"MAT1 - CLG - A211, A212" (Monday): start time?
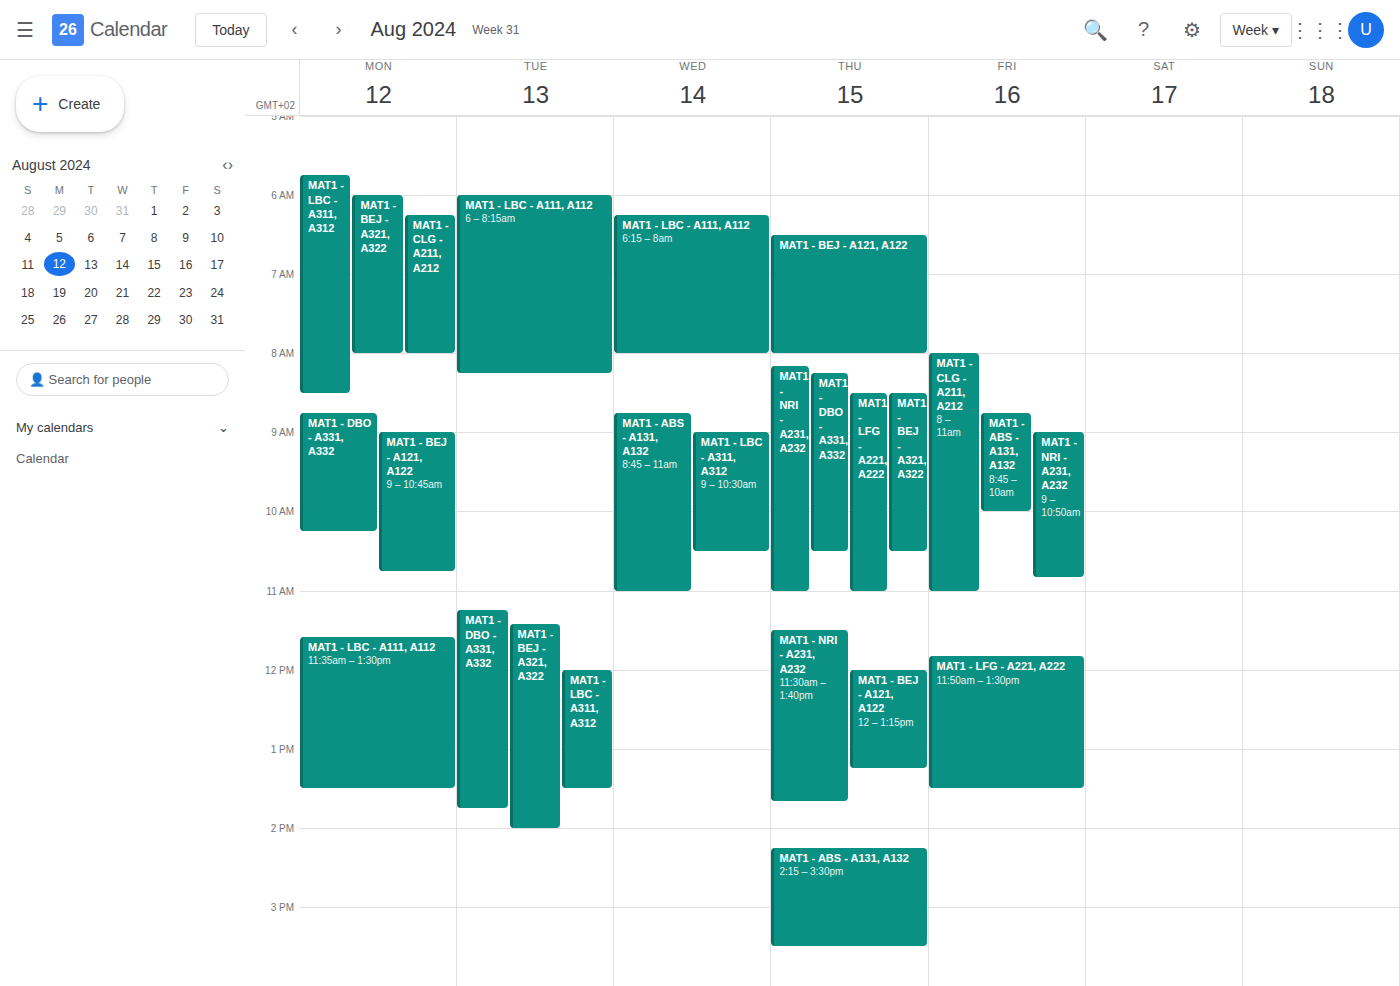
6:15 AM